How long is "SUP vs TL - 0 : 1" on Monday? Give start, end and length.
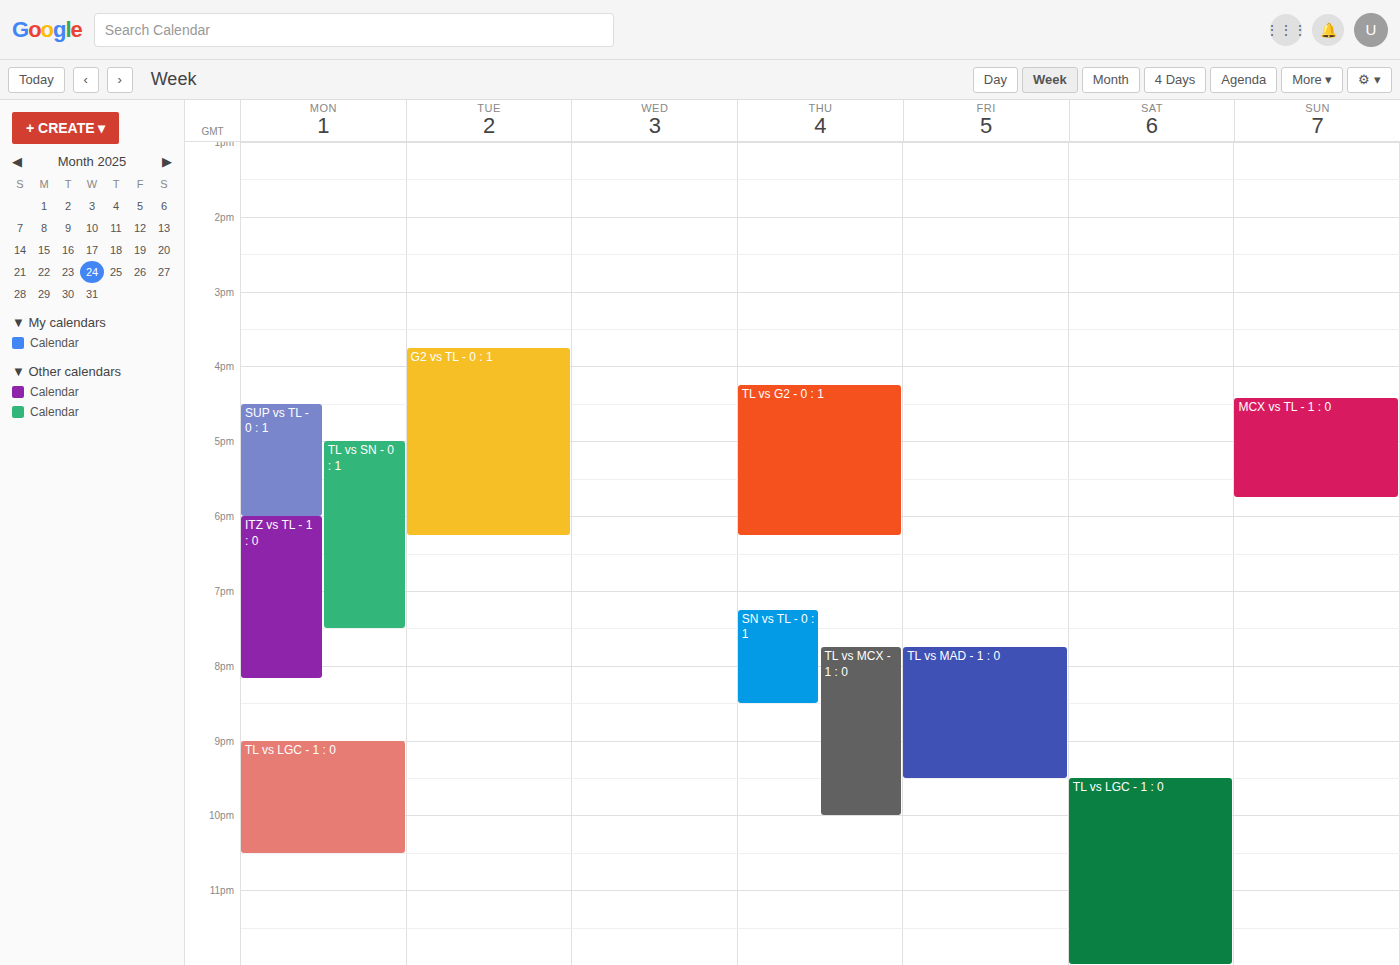
4:30 PM to 6:00 PM, 1 hour 30 minutes